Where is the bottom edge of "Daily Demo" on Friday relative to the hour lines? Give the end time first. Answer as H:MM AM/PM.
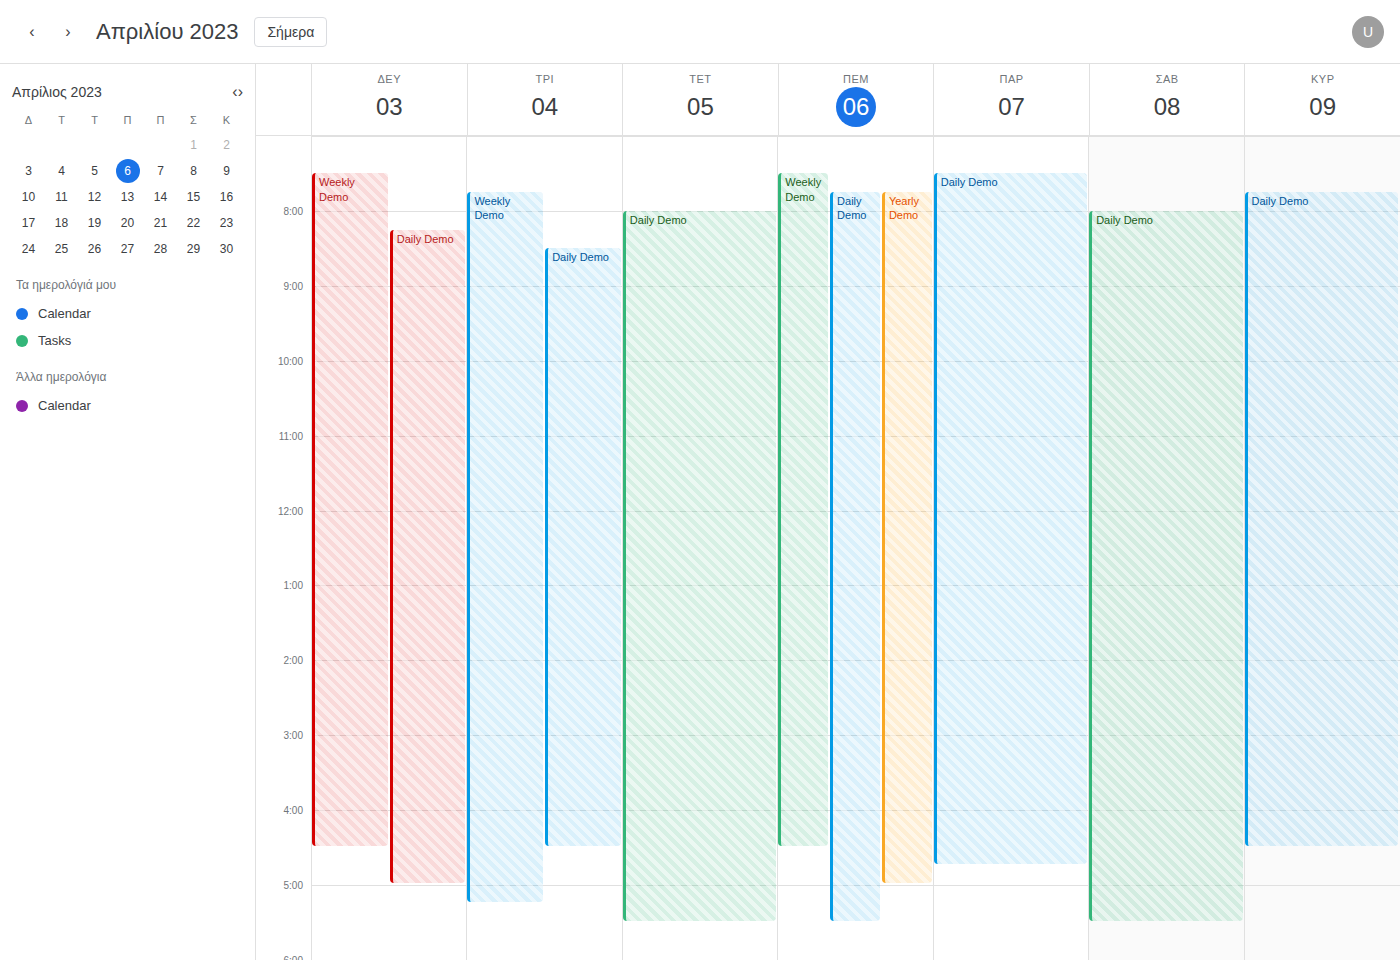
4:45 PM -- neither: three quarters of the way from the 4 PM line to the 5 PM line.